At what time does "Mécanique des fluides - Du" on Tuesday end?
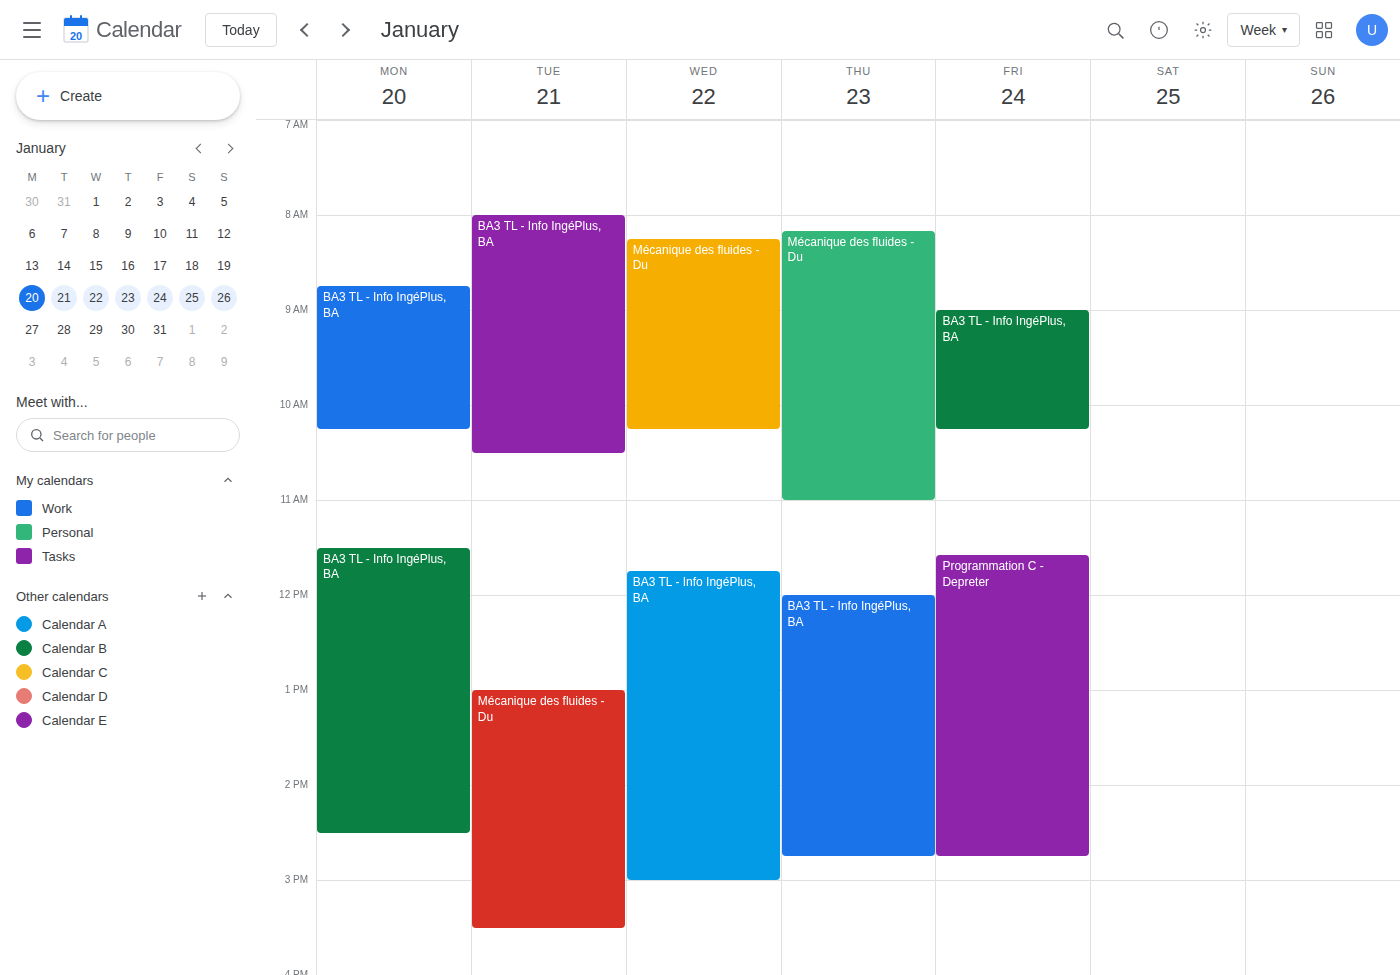
3:30 PM